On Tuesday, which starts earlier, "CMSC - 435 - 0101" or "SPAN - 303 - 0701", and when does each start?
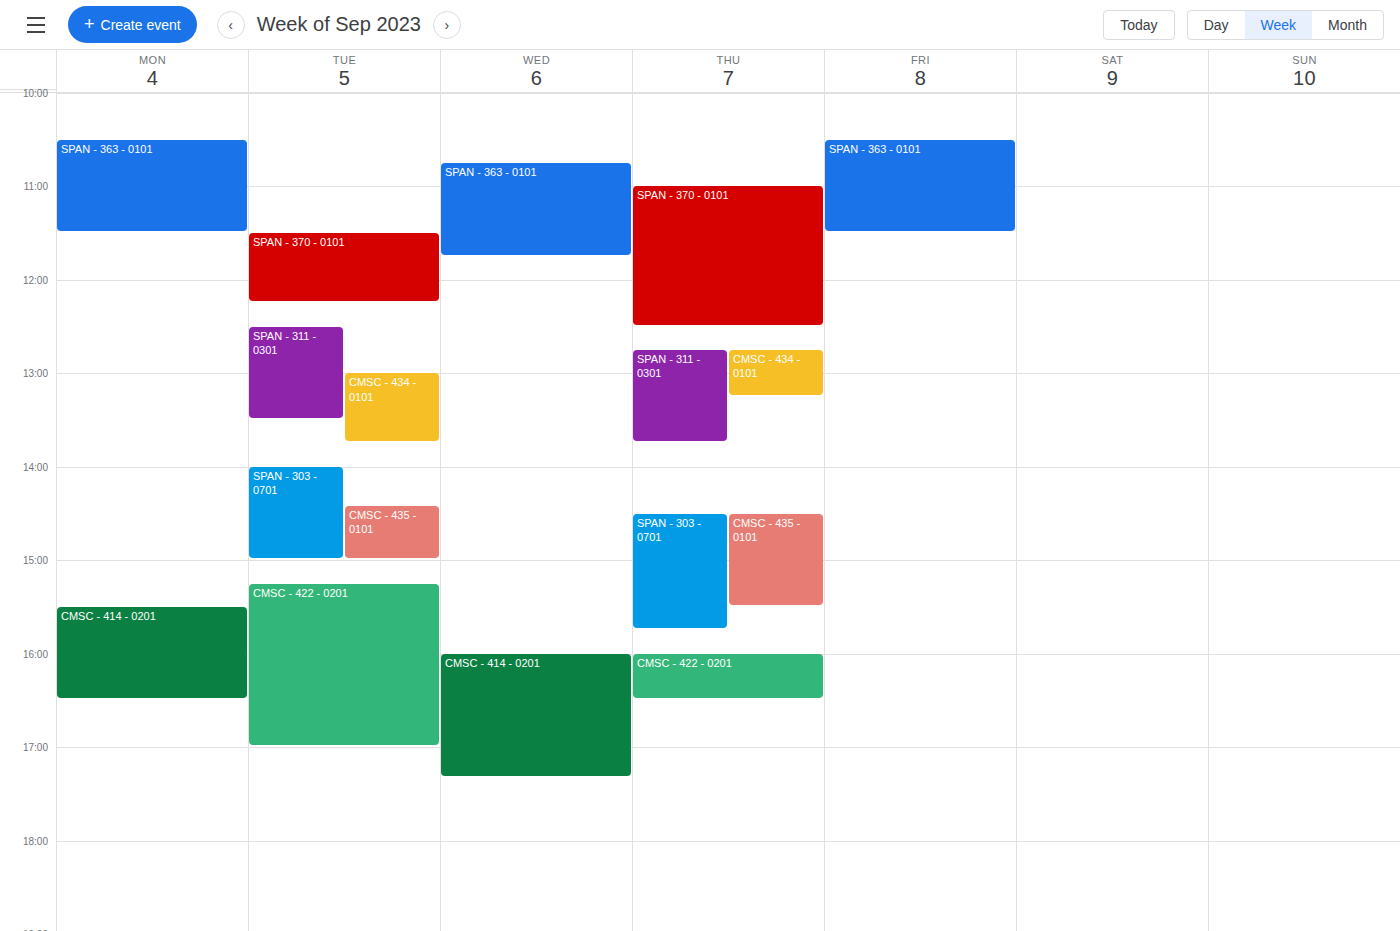
"SPAN - 303 - 0701" 2:00 PM; "CMSC - 435 - 0101" 2:25 PM.